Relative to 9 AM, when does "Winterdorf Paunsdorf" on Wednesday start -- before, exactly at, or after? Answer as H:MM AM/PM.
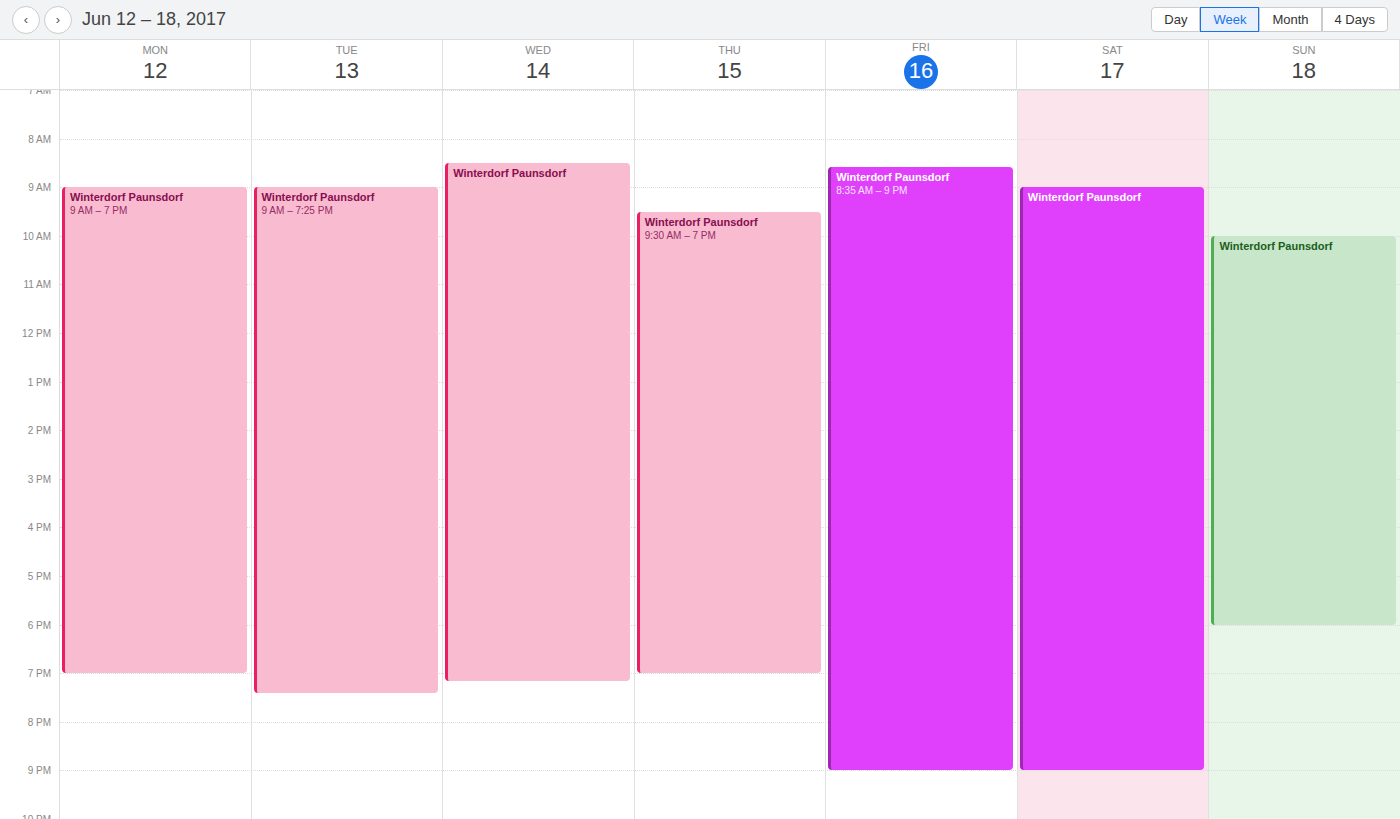
8:30 AM -- before 9 AM, 30 minutes above the 9 AM line.